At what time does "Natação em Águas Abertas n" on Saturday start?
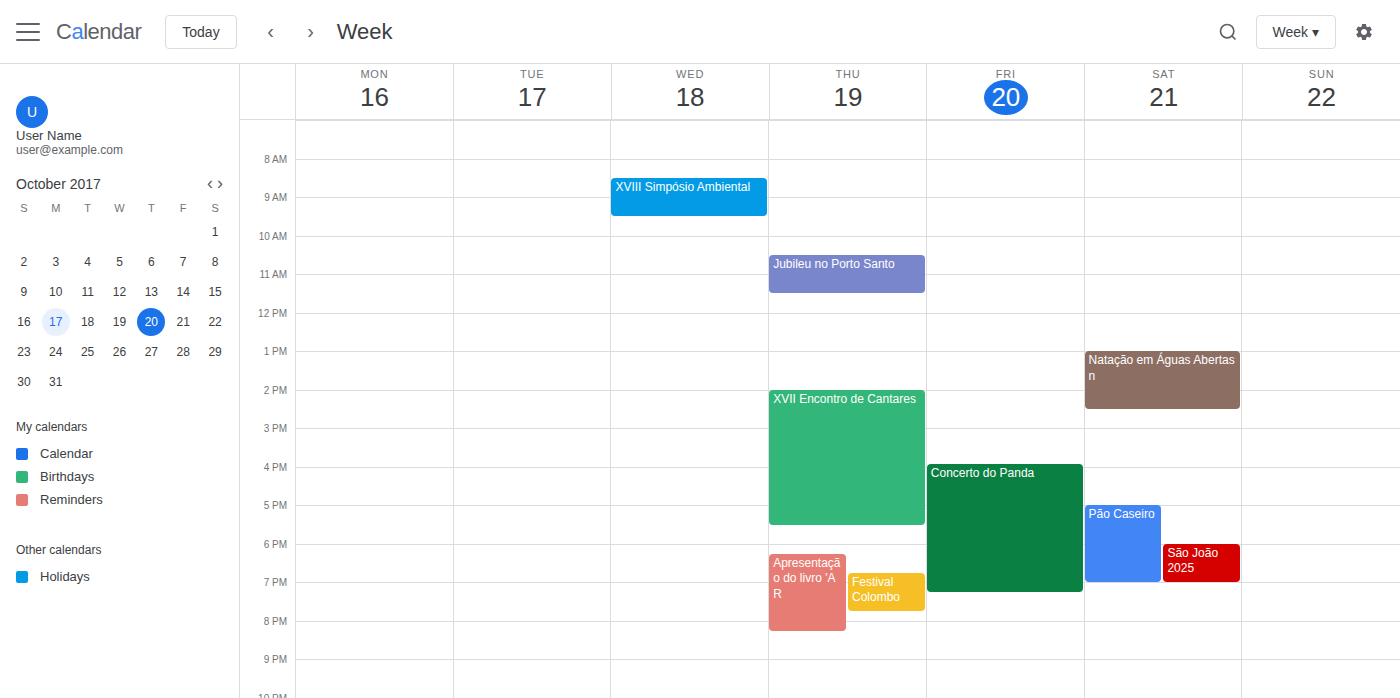
1:00 PM